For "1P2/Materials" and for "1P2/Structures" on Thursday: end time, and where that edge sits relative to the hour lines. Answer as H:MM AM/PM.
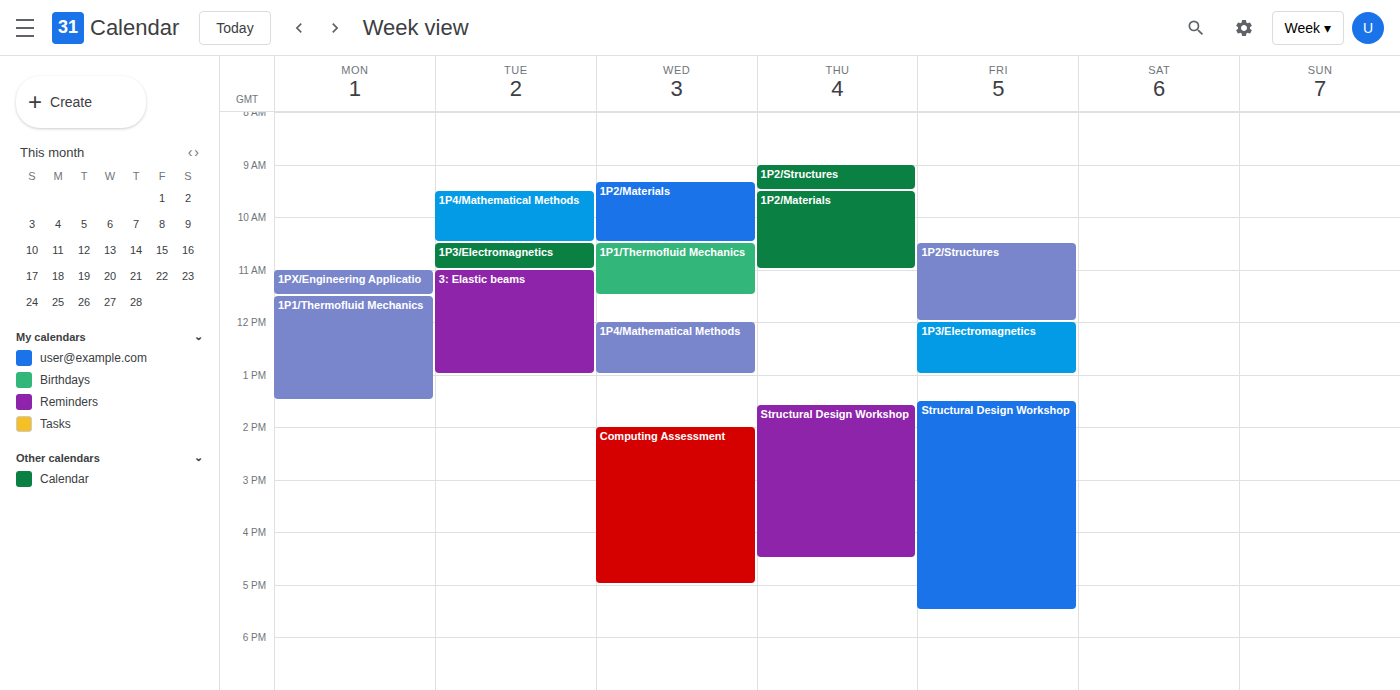
"1P2/Materials": 11:00 AM, exactly on the 11 AM line. "1P2/Structures": 9:30 AM, halfway between the 9 AM and 10 AM lines.